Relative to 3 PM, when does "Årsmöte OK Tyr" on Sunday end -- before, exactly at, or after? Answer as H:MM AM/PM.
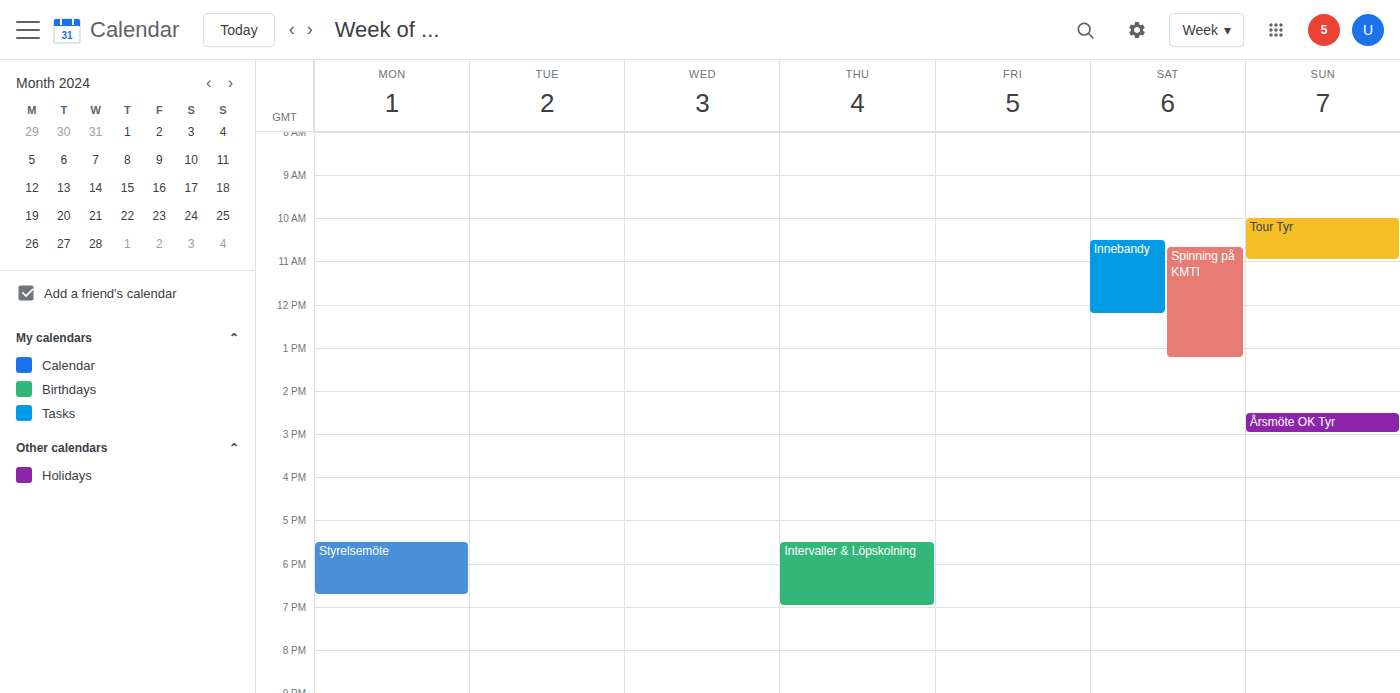
3:00 PM -- exactly at 3 PM, on the 3 PM line.